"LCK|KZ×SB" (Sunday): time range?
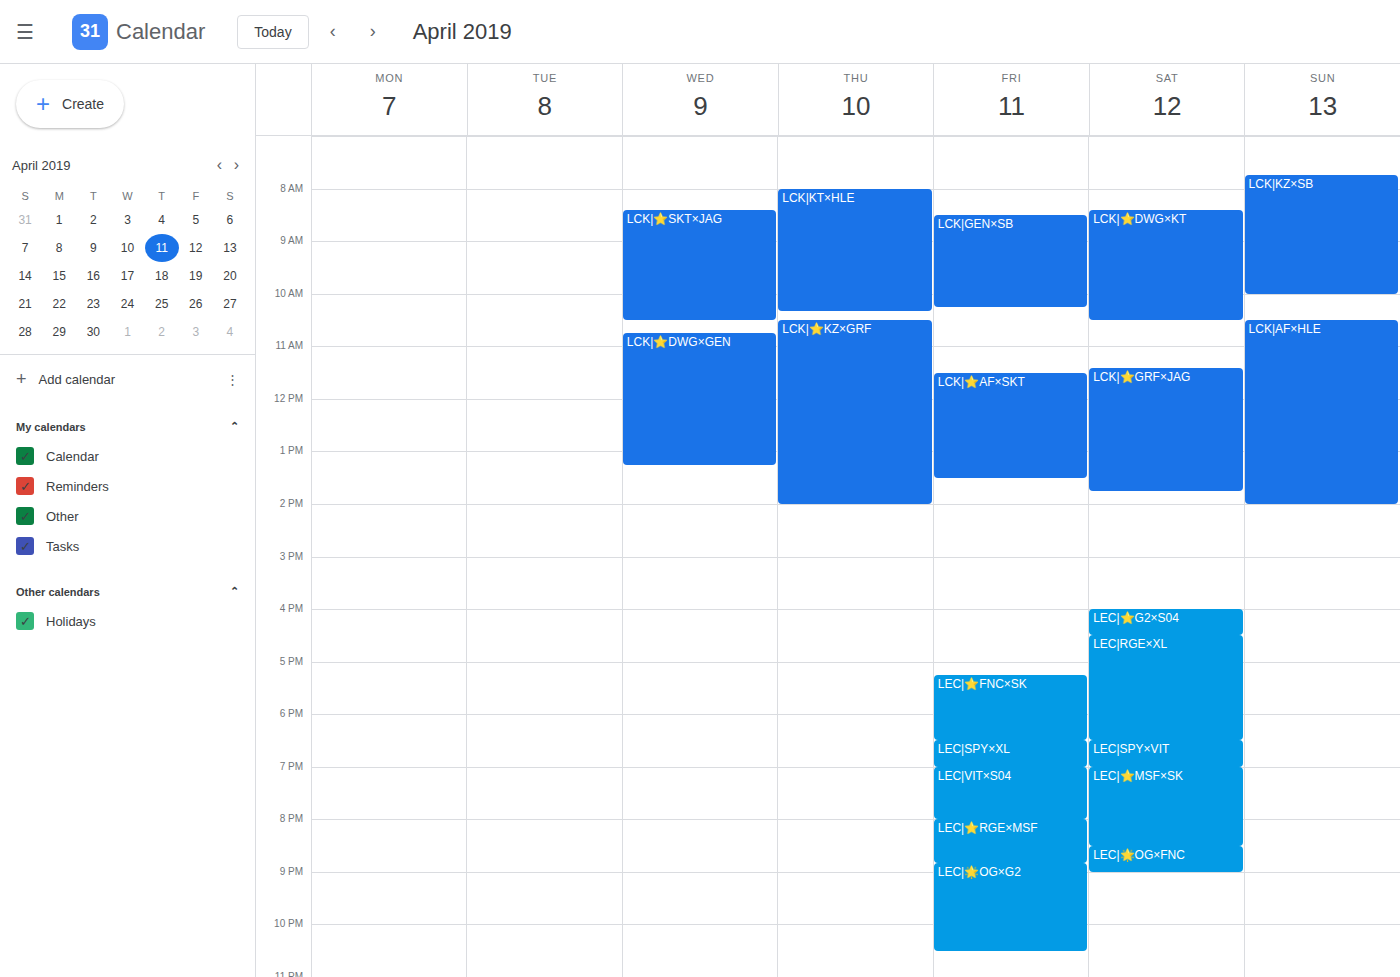
7:45 AM to 10:00 AM